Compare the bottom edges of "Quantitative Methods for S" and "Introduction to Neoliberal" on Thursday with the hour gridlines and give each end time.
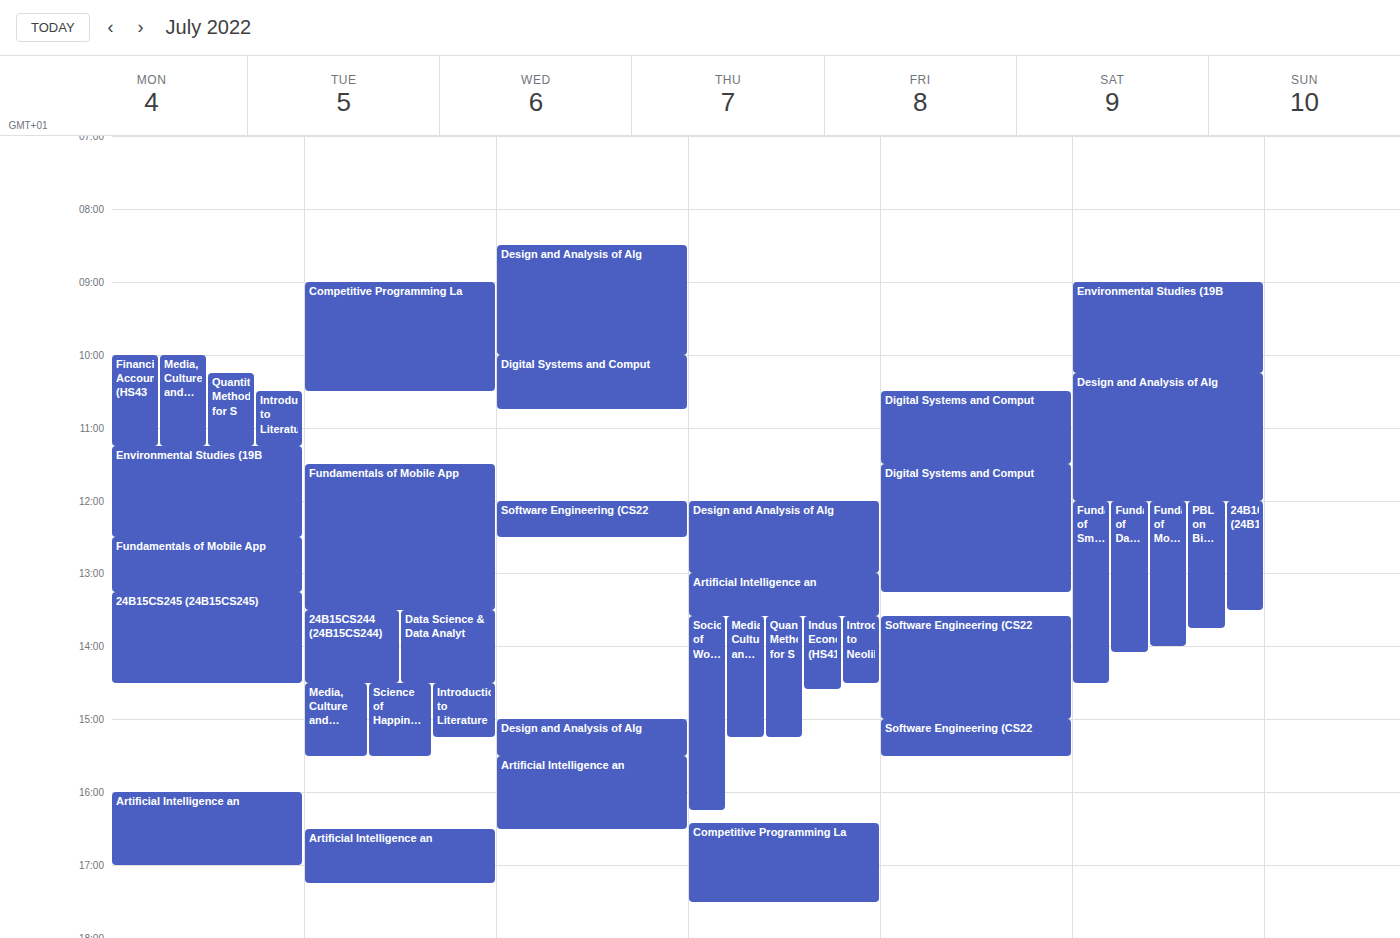
"Quantitative Methods for S": 3:15 PM, neither: a quarter of the way from the 3 PM line to the 4 PM line. "Introduction to Neoliberal": 2:30 PM, halfway between the 2 PM and 3 PM lines.